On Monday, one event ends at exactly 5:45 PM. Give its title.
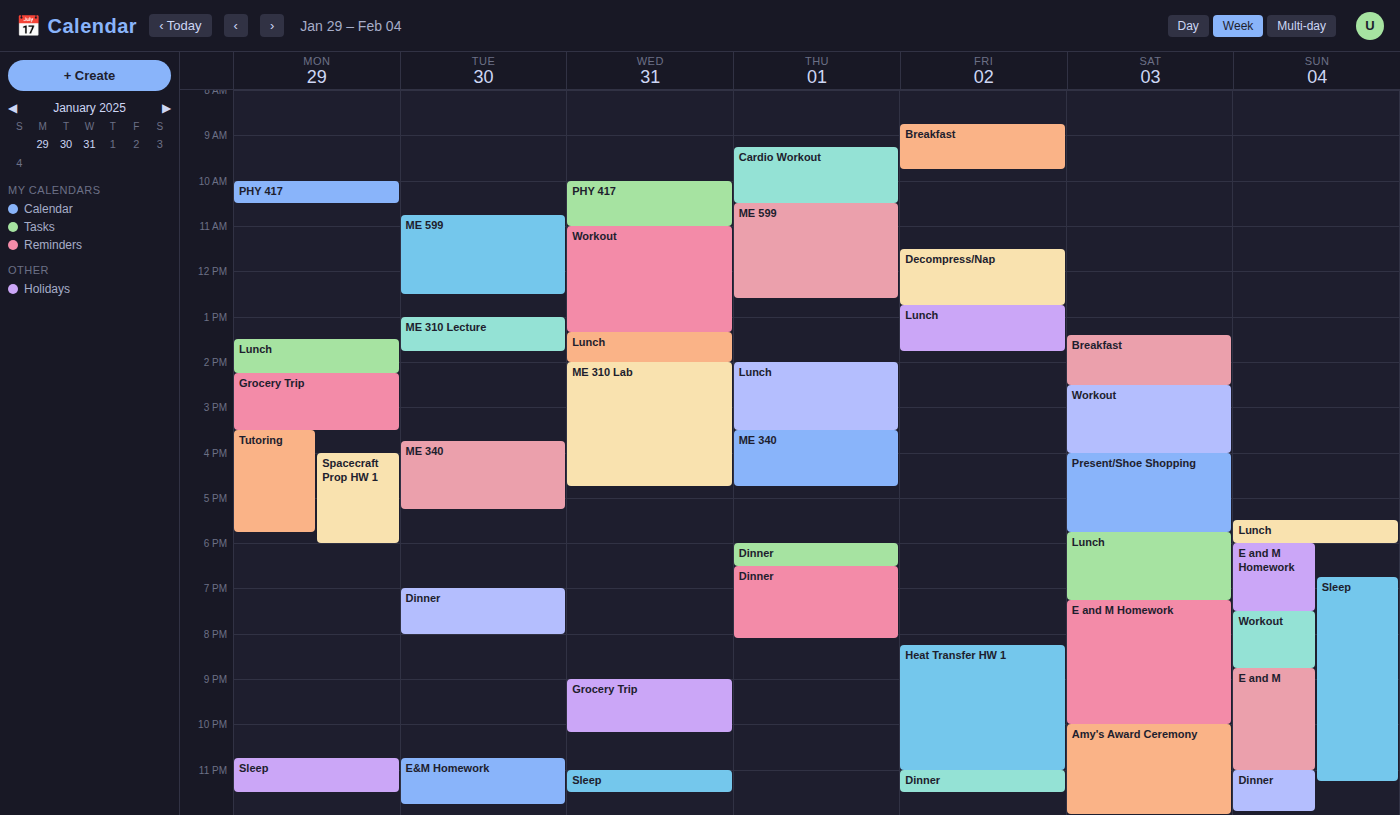
"Tutoring"